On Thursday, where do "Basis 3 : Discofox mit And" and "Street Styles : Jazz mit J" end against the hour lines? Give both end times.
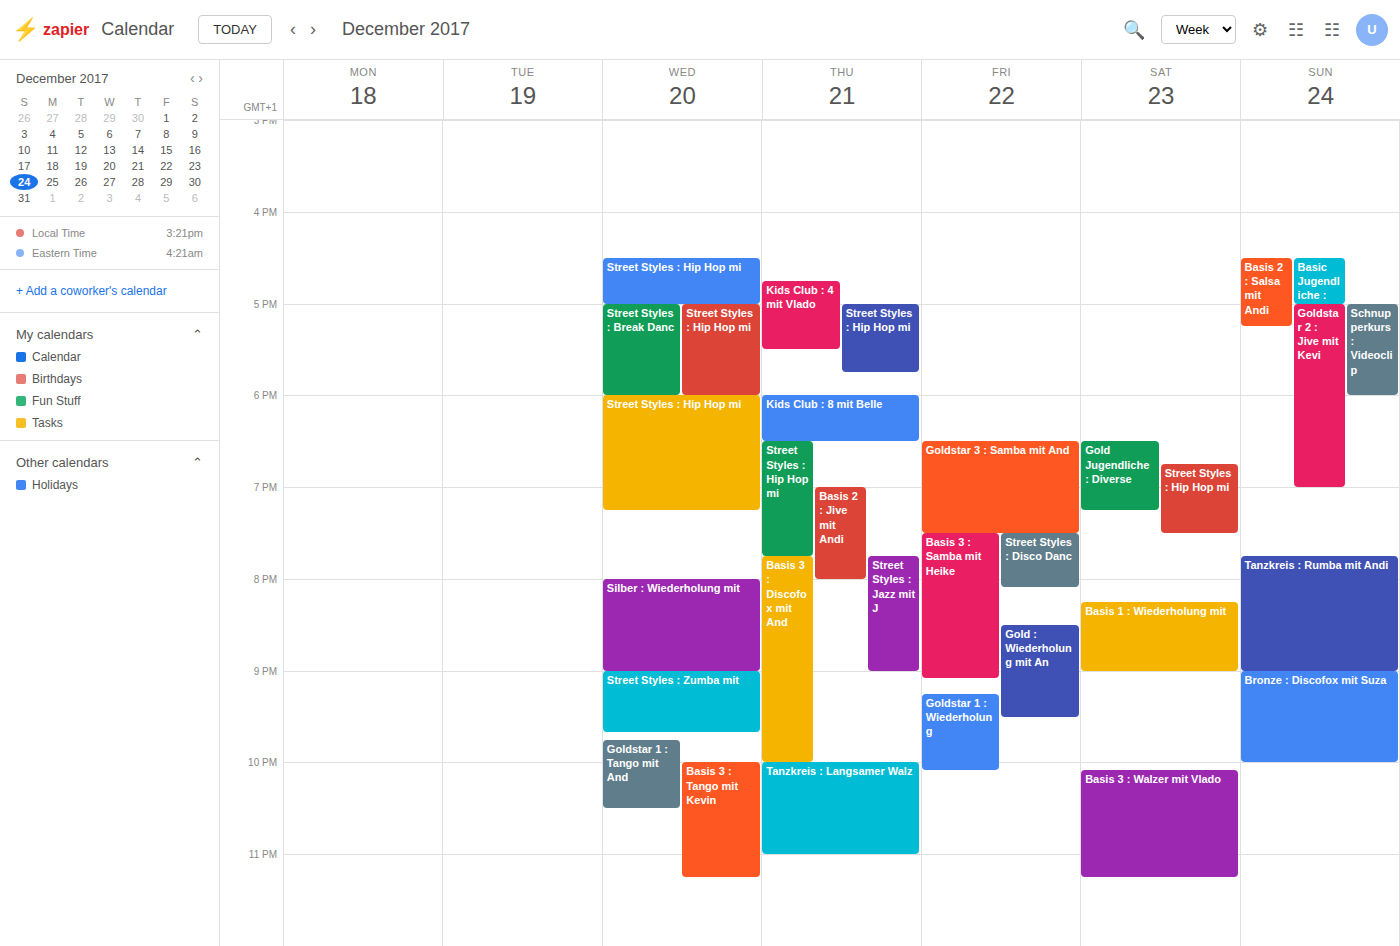
"Basis 3 : Discofox mit And": 10:00 PM, exactly on the 10 PM line. "Street Styles : Jazz mit J": 9:00 PM, exactly on the 9 PM line.